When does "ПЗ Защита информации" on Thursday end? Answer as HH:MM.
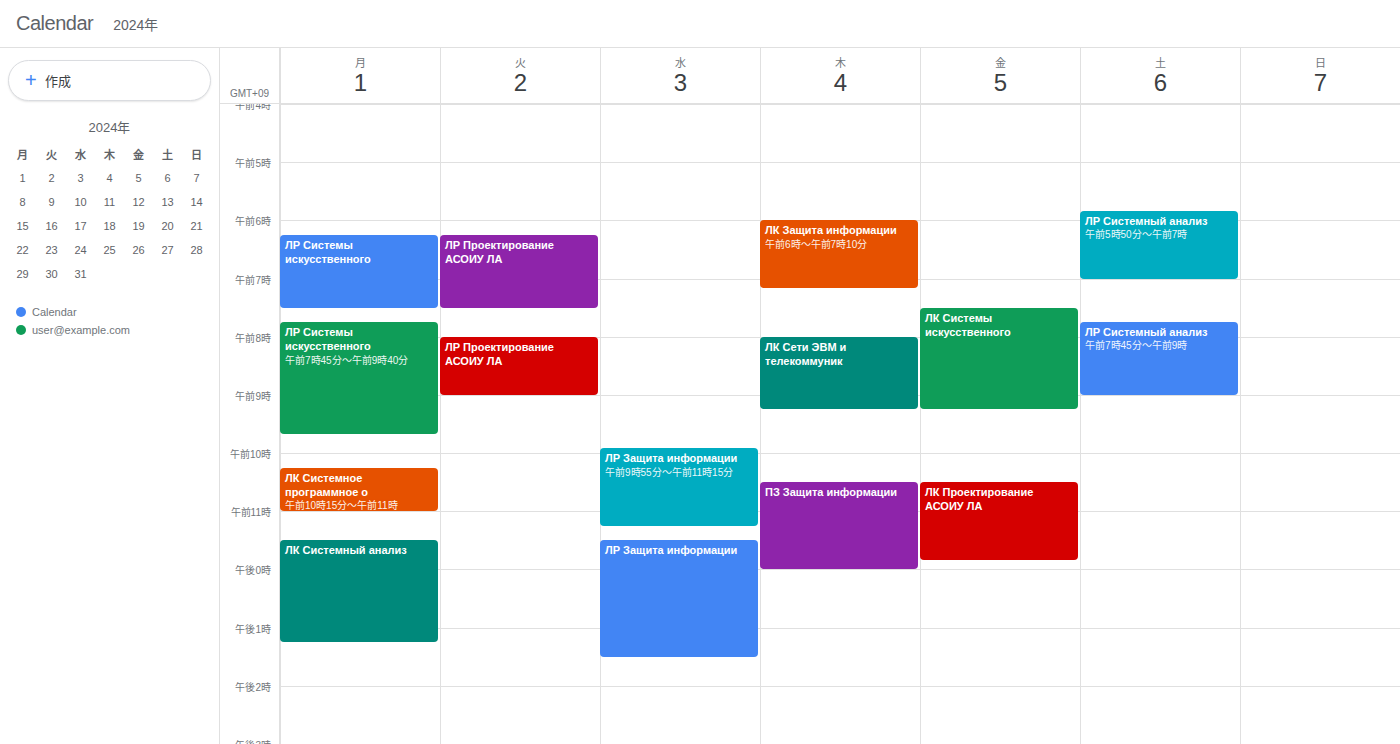
12:00